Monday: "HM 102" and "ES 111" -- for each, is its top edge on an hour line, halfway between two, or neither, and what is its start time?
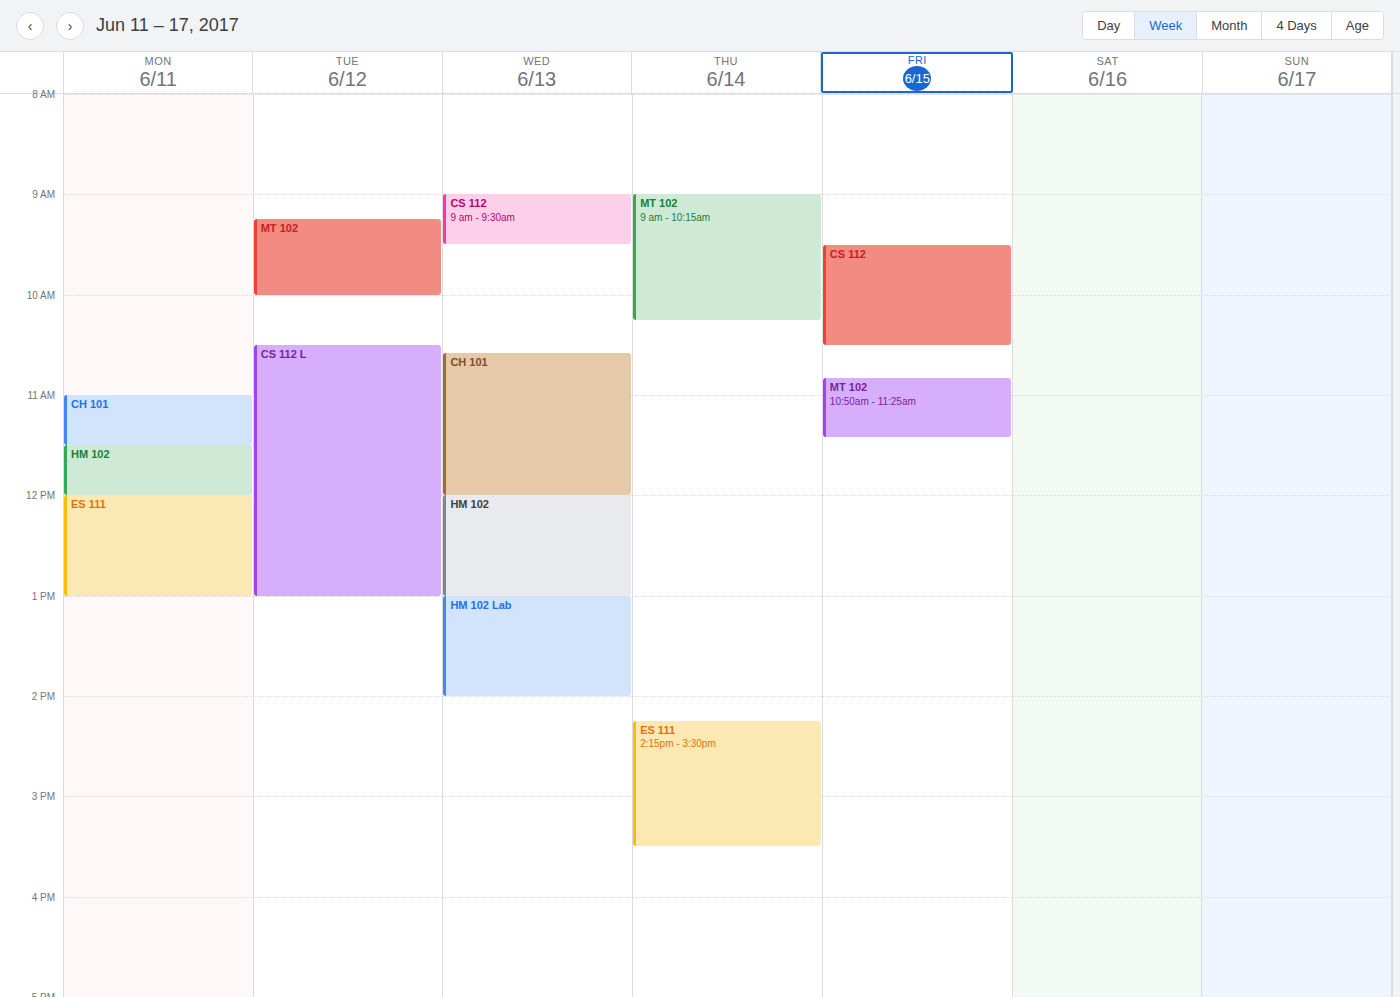
"HM 102": 11:30 AM, halfway between the 11 AM and 12 PM lines. "ES 111": 12:00 PM, exactly on the 12 PM line.